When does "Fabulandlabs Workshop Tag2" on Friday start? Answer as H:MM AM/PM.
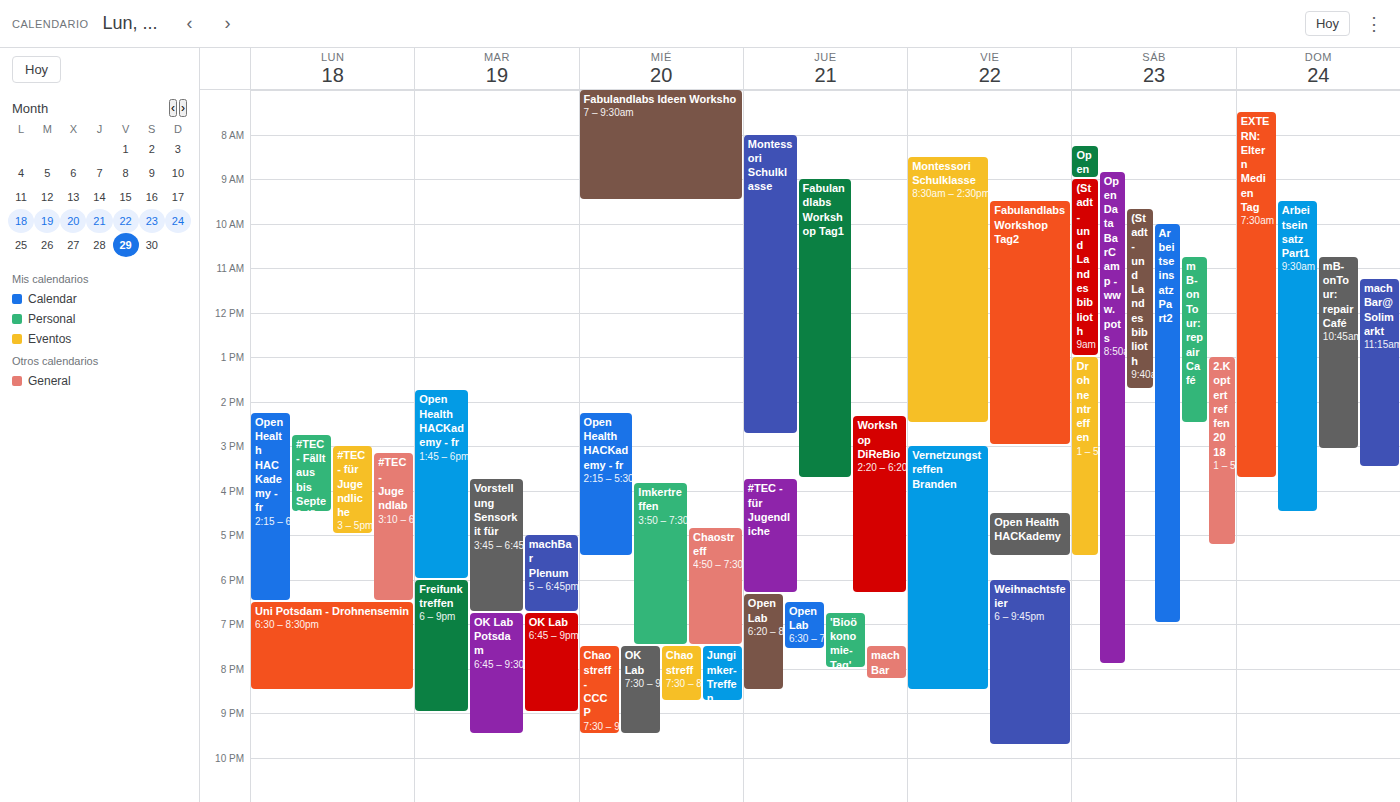
9:30 AM